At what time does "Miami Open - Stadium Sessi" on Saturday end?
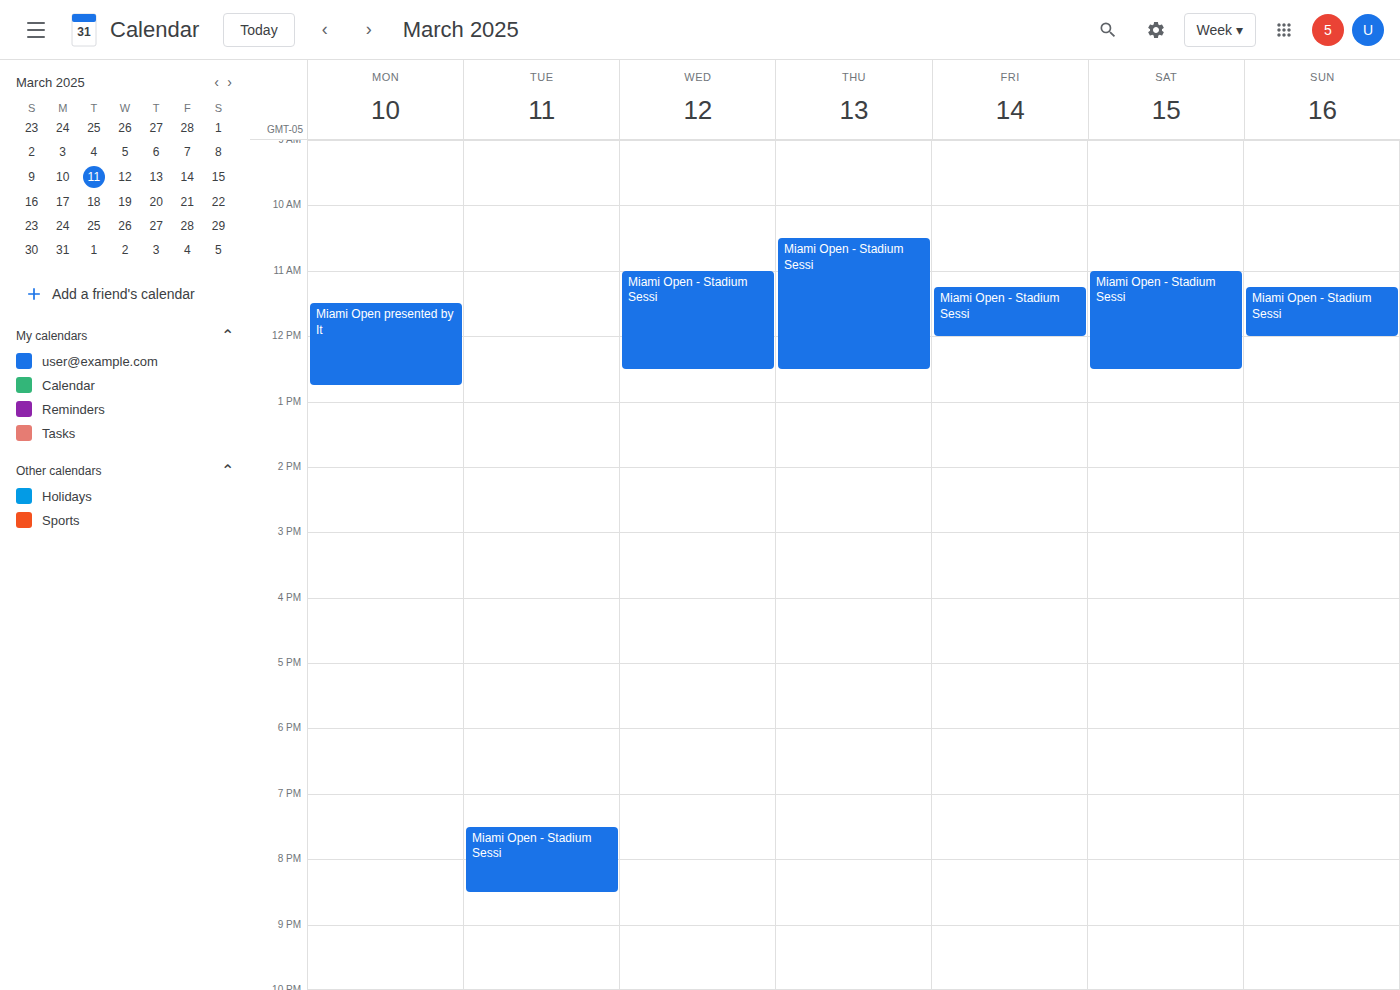
12:30